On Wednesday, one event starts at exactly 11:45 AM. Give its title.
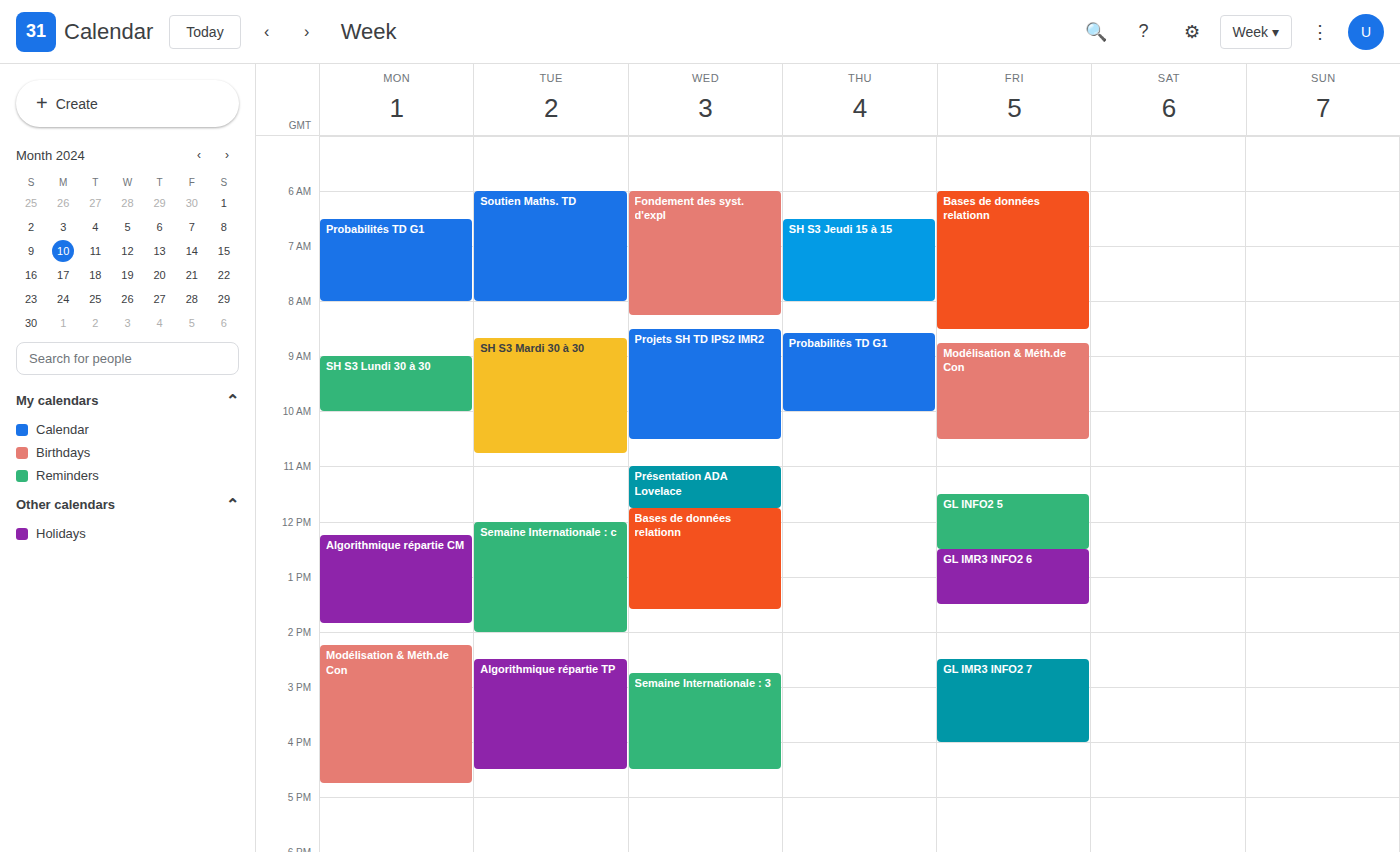
"Bases de données relationn"